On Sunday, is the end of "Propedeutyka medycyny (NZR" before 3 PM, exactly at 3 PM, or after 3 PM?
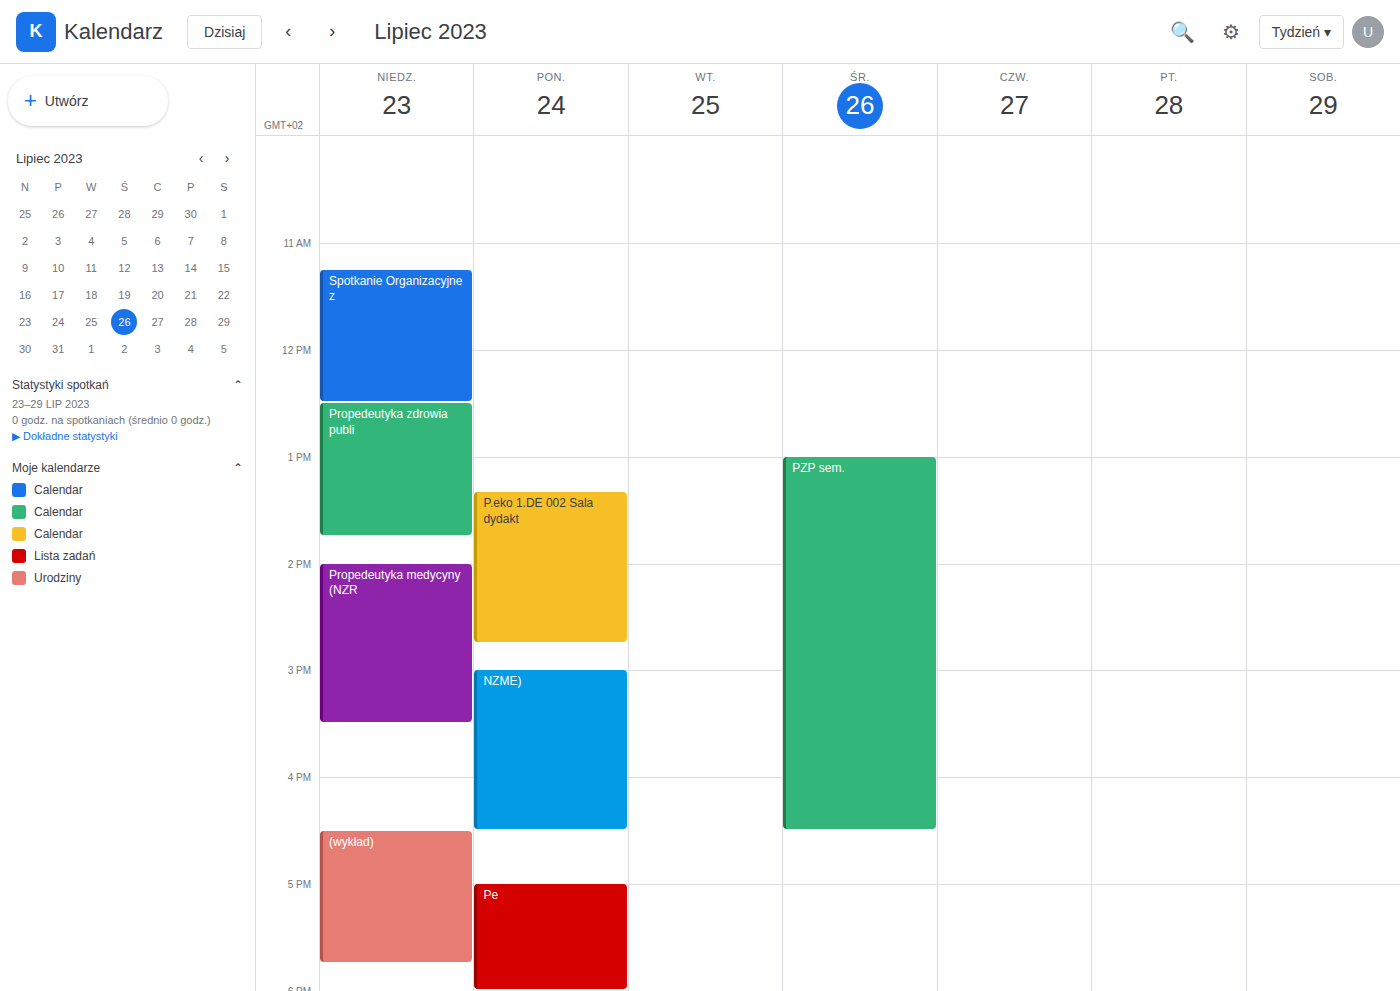
3:30 PM -- after 3 PM, 30 minutes below the 3 PM line.